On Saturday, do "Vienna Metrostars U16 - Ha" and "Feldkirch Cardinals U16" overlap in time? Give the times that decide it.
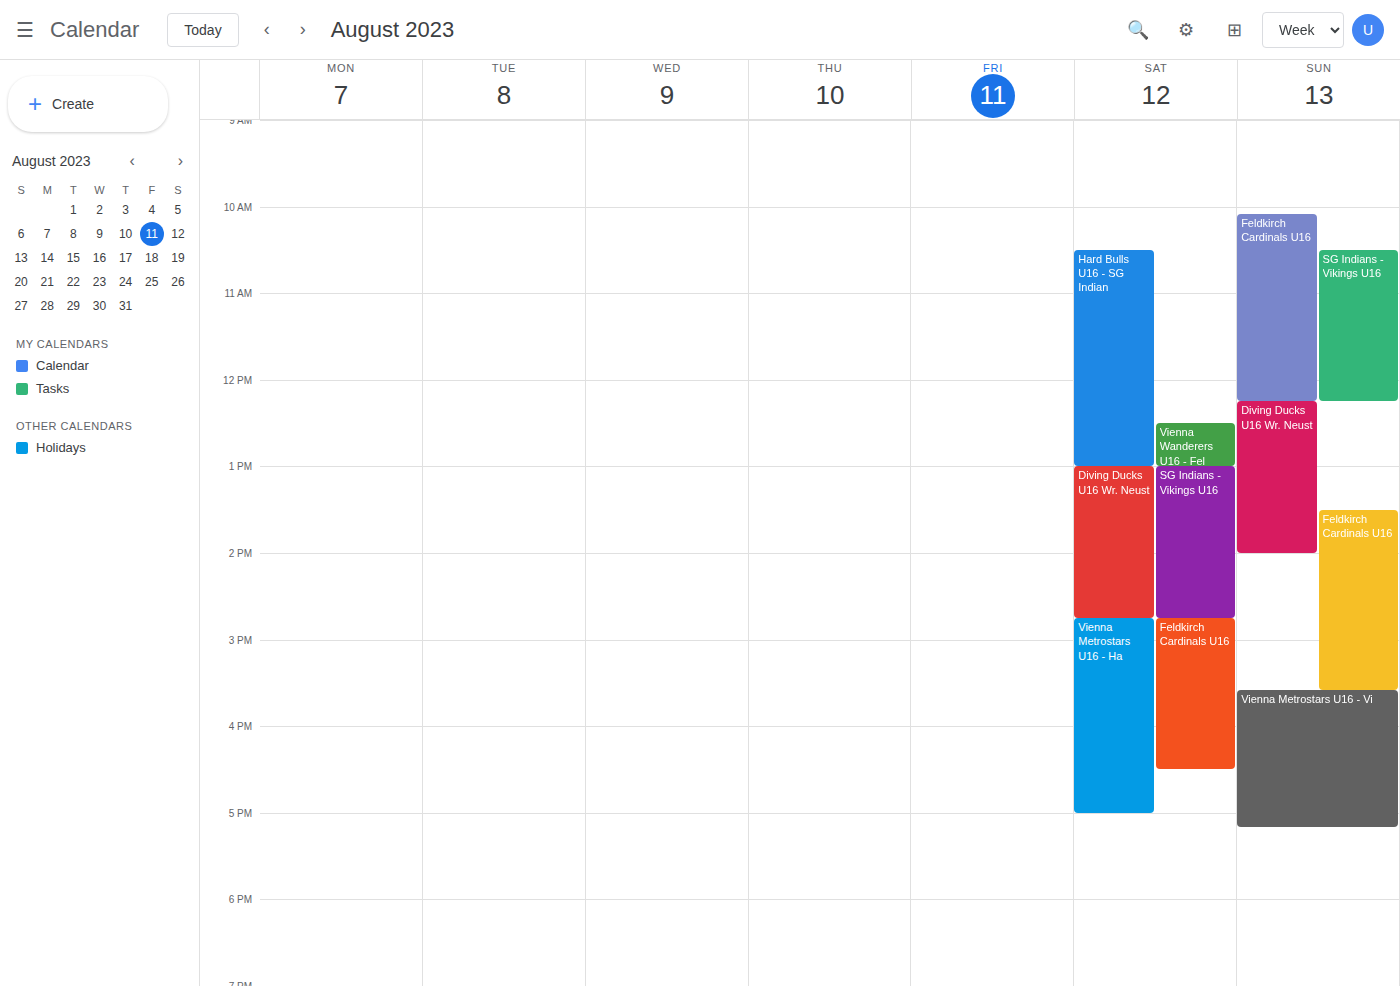
"Feldkirch Cardinals U16" runs 2:45 PM to 4:30 PM, inside "Vienna Metrostars U16 - Ha" -- they overlap.